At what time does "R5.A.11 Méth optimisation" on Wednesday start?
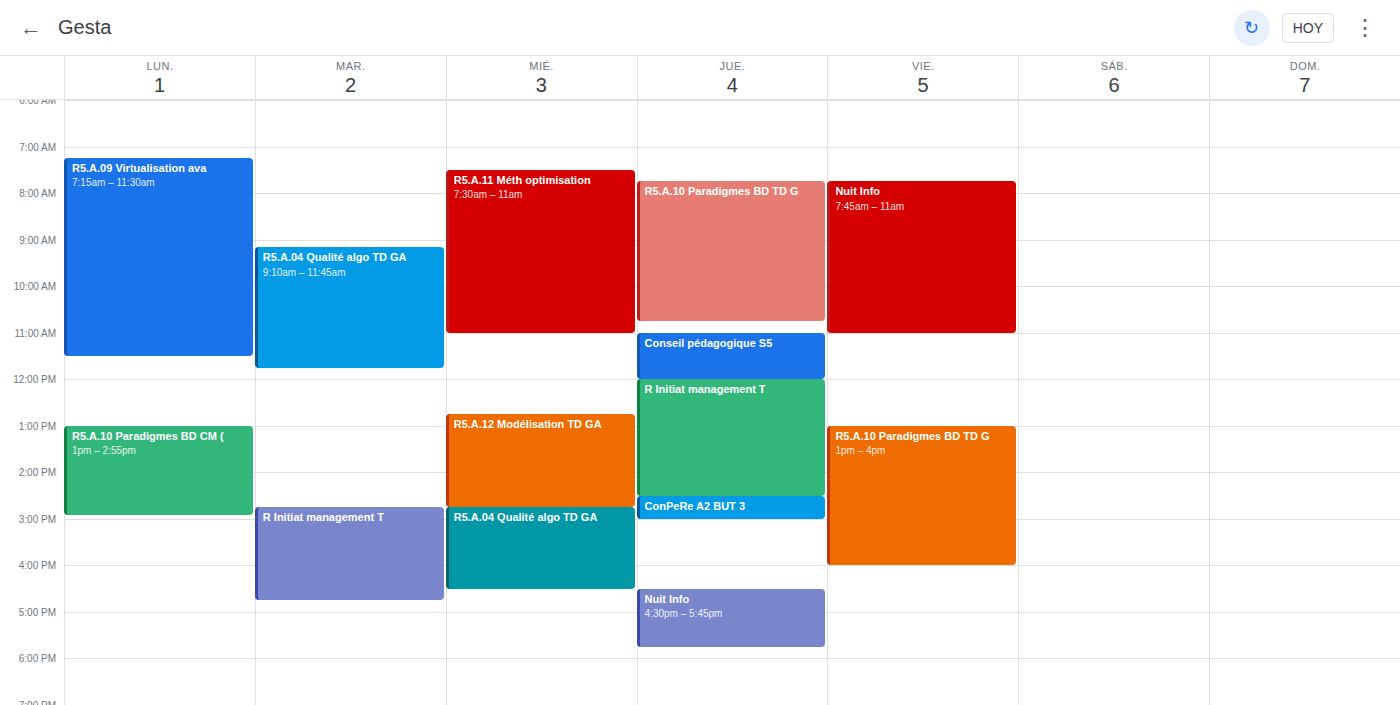
7:30 AM